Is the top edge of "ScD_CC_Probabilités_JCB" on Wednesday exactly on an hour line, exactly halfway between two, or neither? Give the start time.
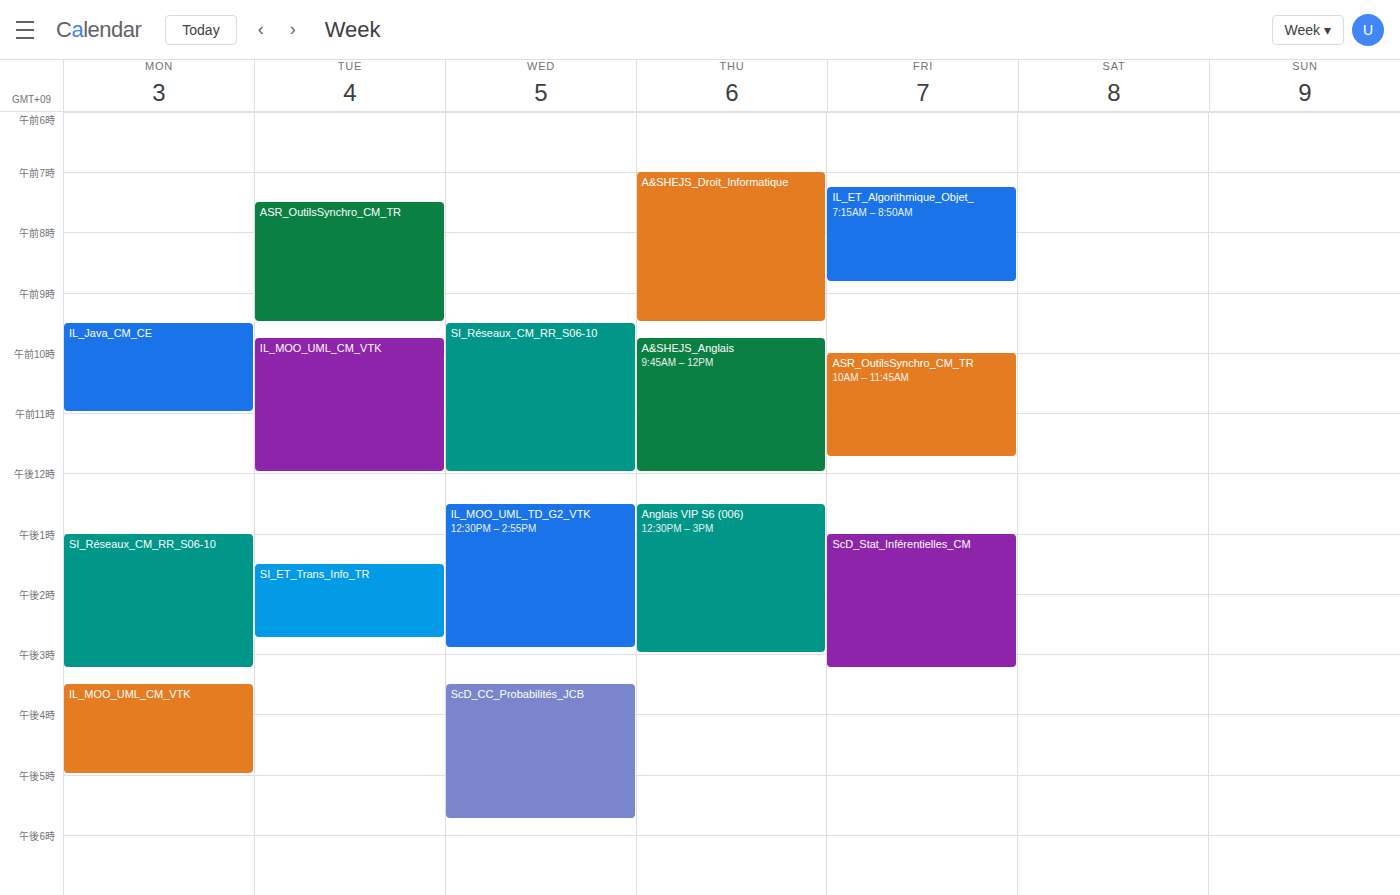
3:30 PM -- halfway between the 3 PM and 4 PM lines.